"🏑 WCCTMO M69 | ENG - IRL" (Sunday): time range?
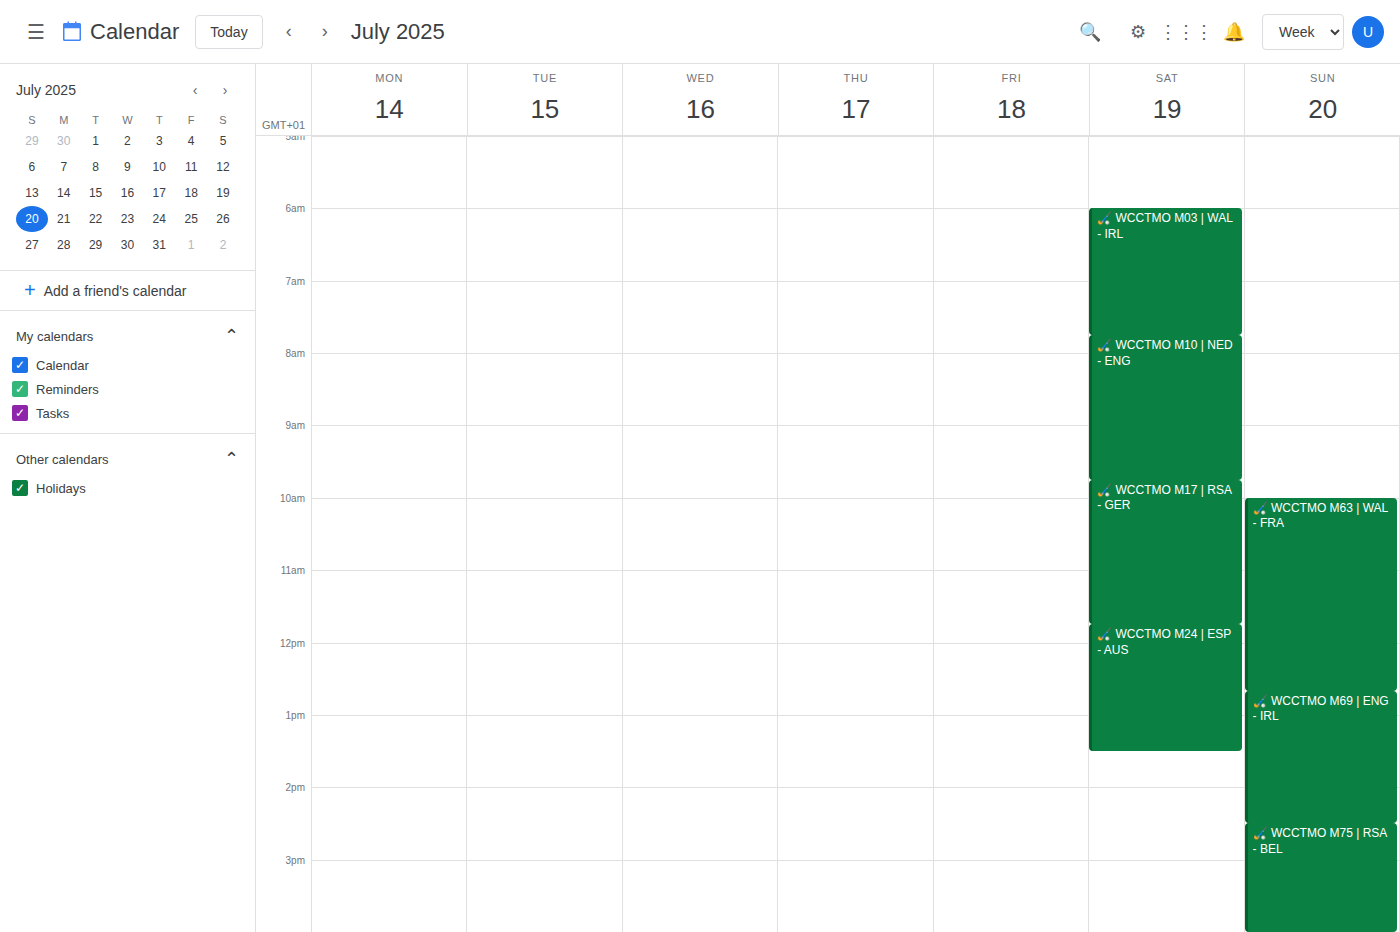
12:40 PM to 2:30 PM